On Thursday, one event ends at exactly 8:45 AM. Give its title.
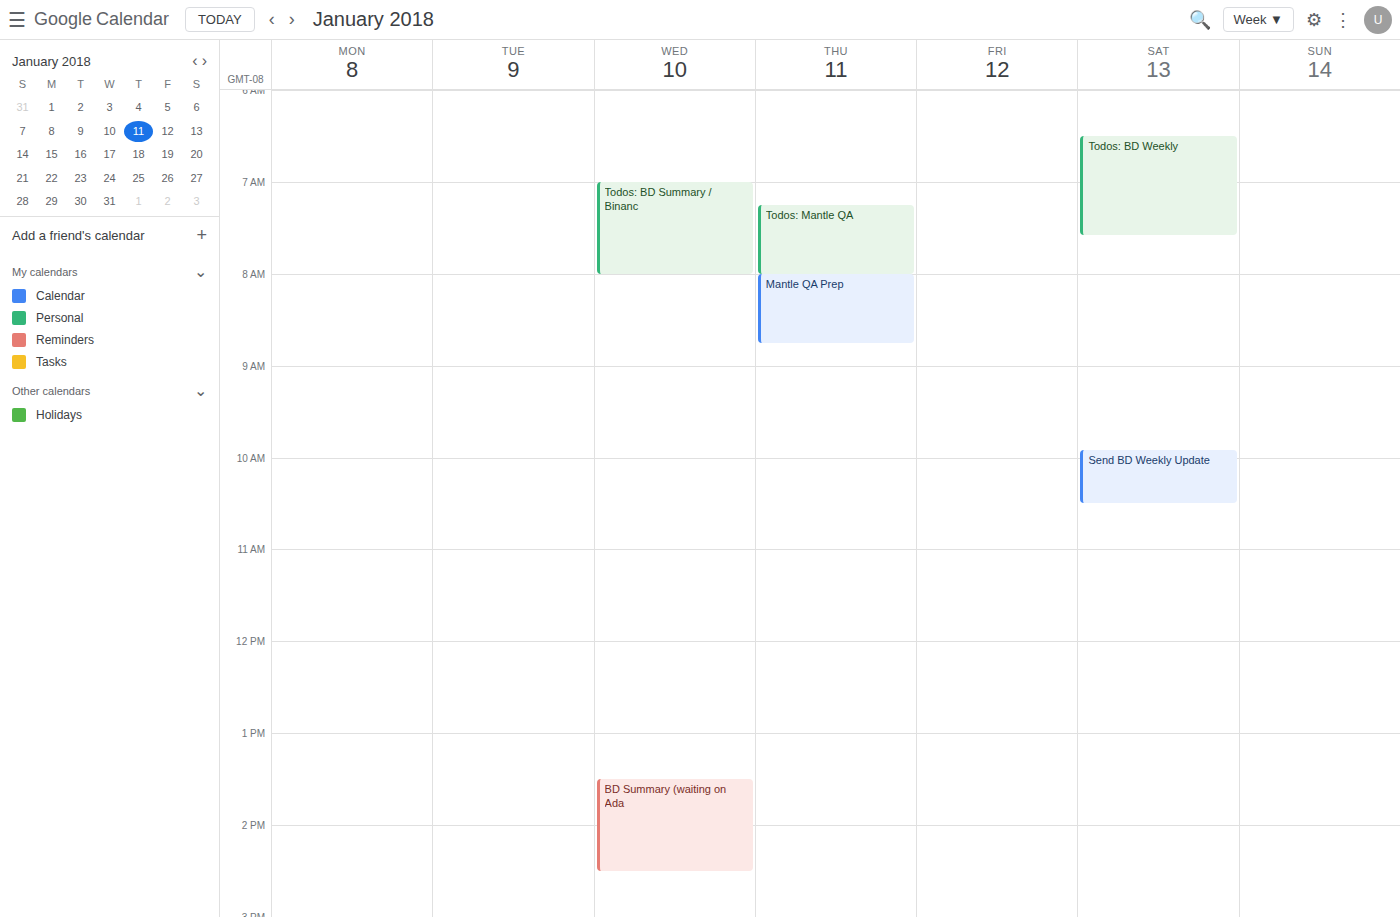
"Mantle QA Prep"